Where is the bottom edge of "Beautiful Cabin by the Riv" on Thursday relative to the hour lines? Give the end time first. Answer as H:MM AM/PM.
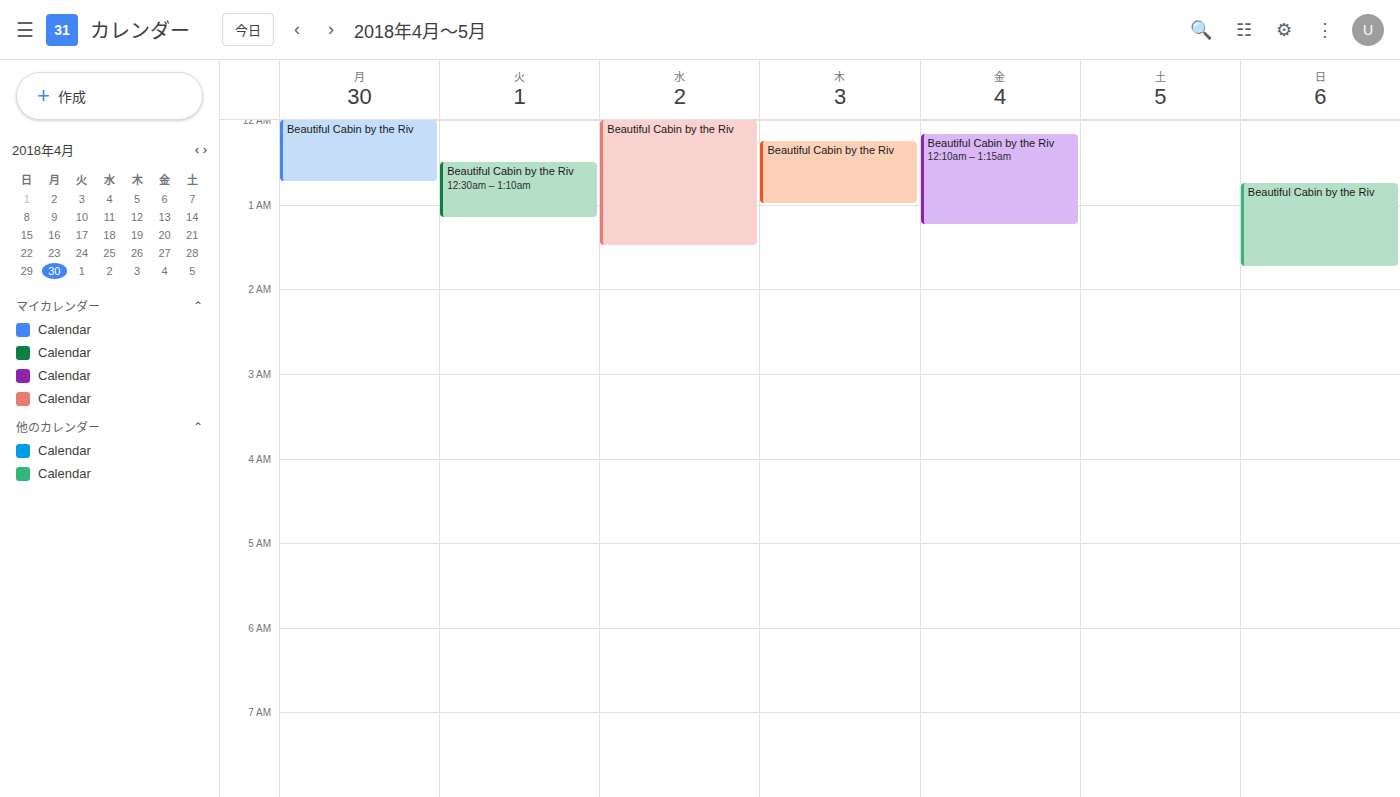
1:00 AM -- exactly on the 1 AM line.